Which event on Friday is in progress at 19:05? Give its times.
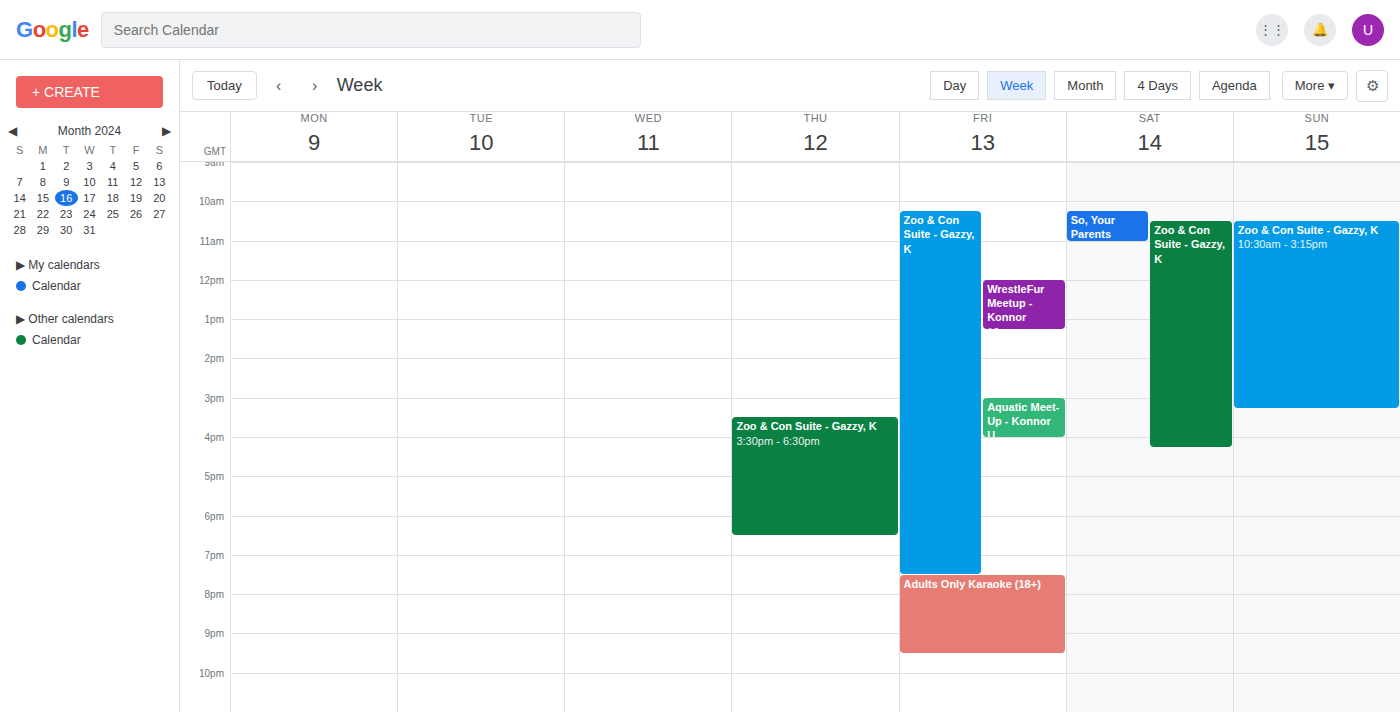
"Zoo & Con Suite - Gazzy, K", 10:15 to 19:30